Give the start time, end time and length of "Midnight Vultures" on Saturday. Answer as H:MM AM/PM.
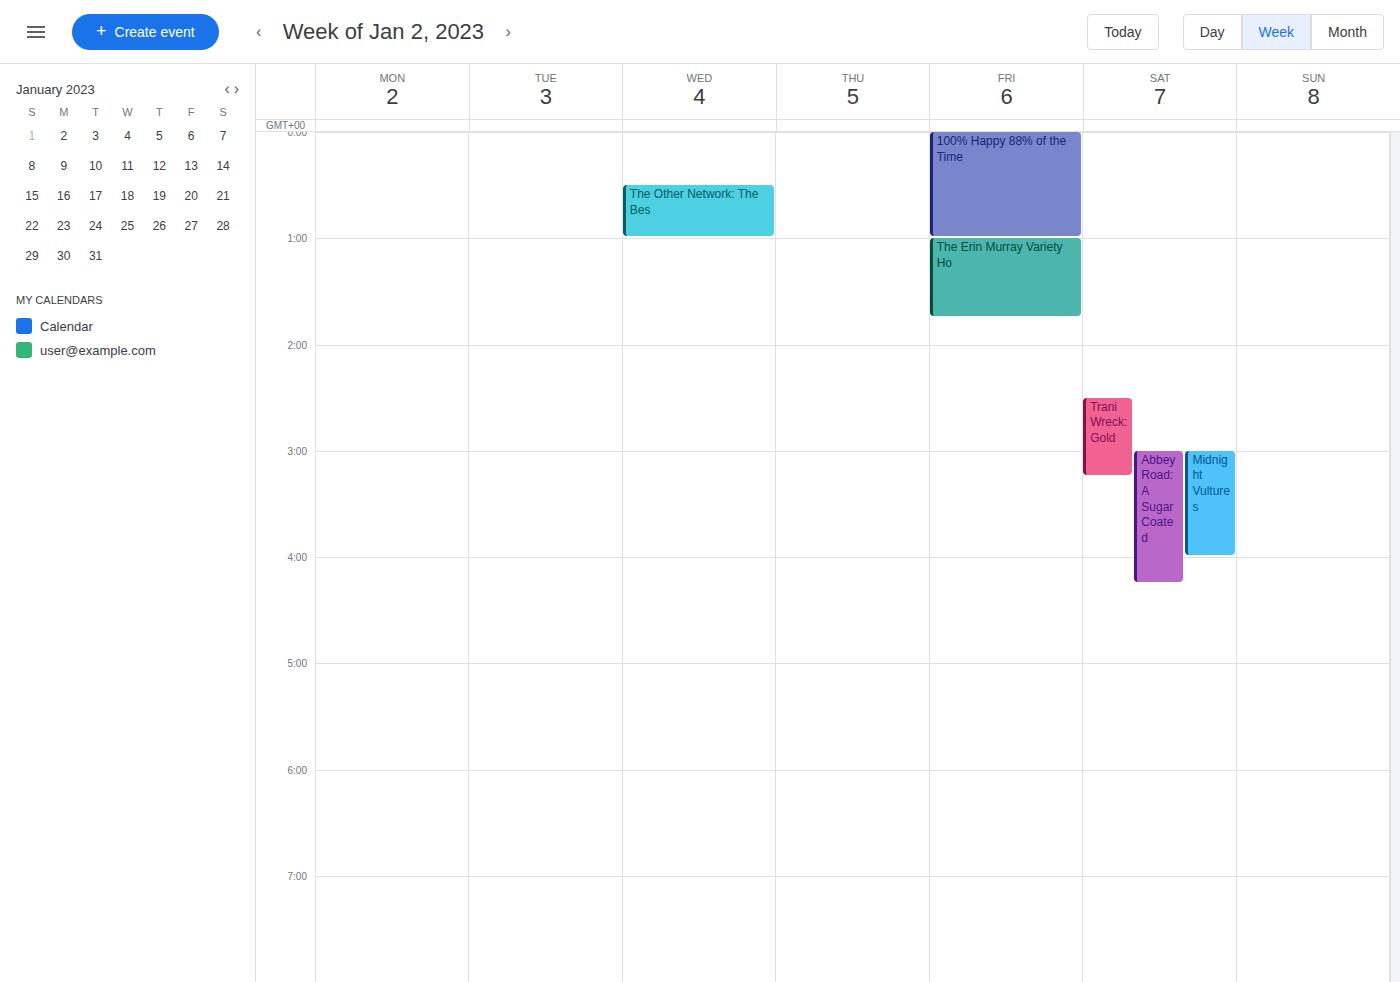
3:00 AM to 4:00 AM, 1 hour